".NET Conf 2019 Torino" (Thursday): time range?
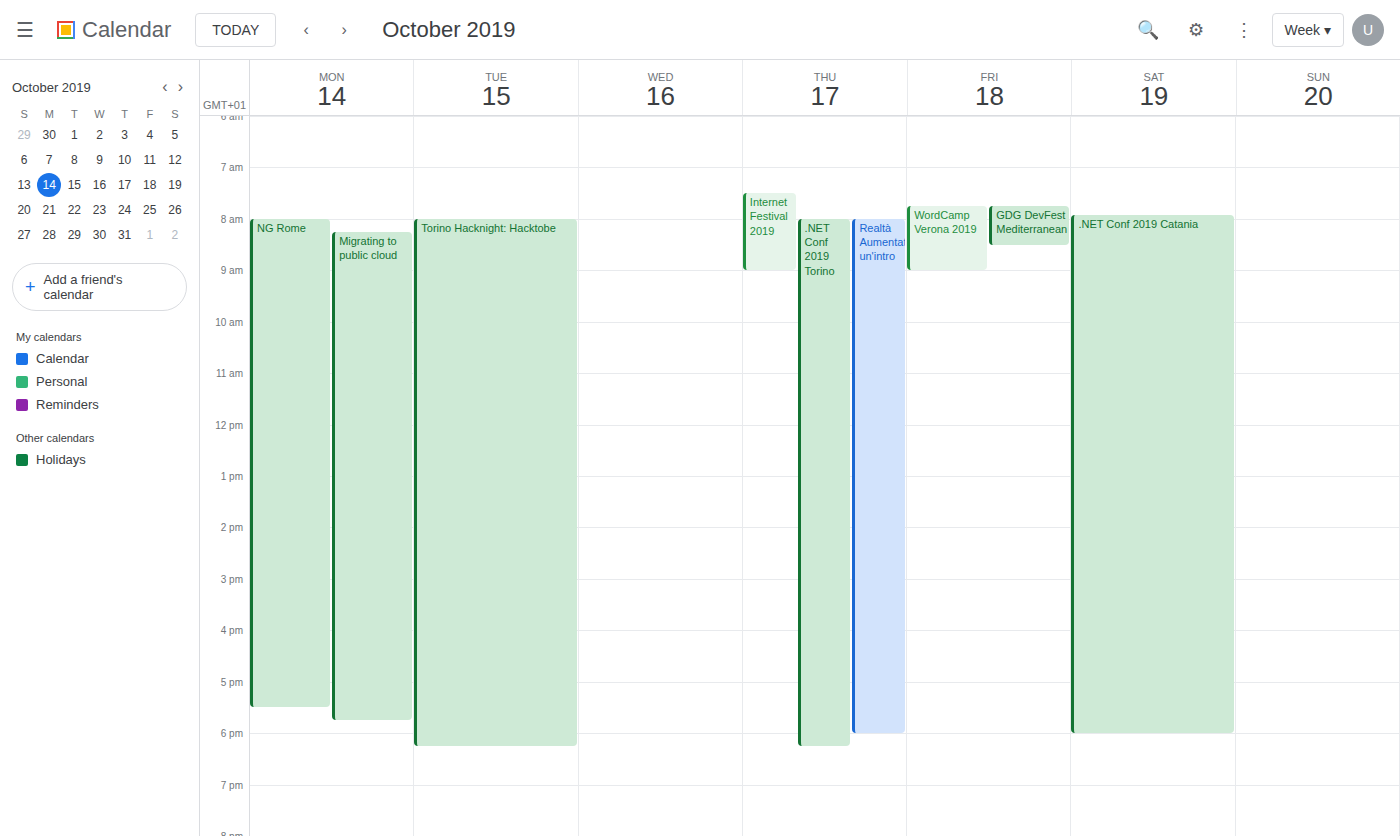
8:00 AM to 6:15 PM